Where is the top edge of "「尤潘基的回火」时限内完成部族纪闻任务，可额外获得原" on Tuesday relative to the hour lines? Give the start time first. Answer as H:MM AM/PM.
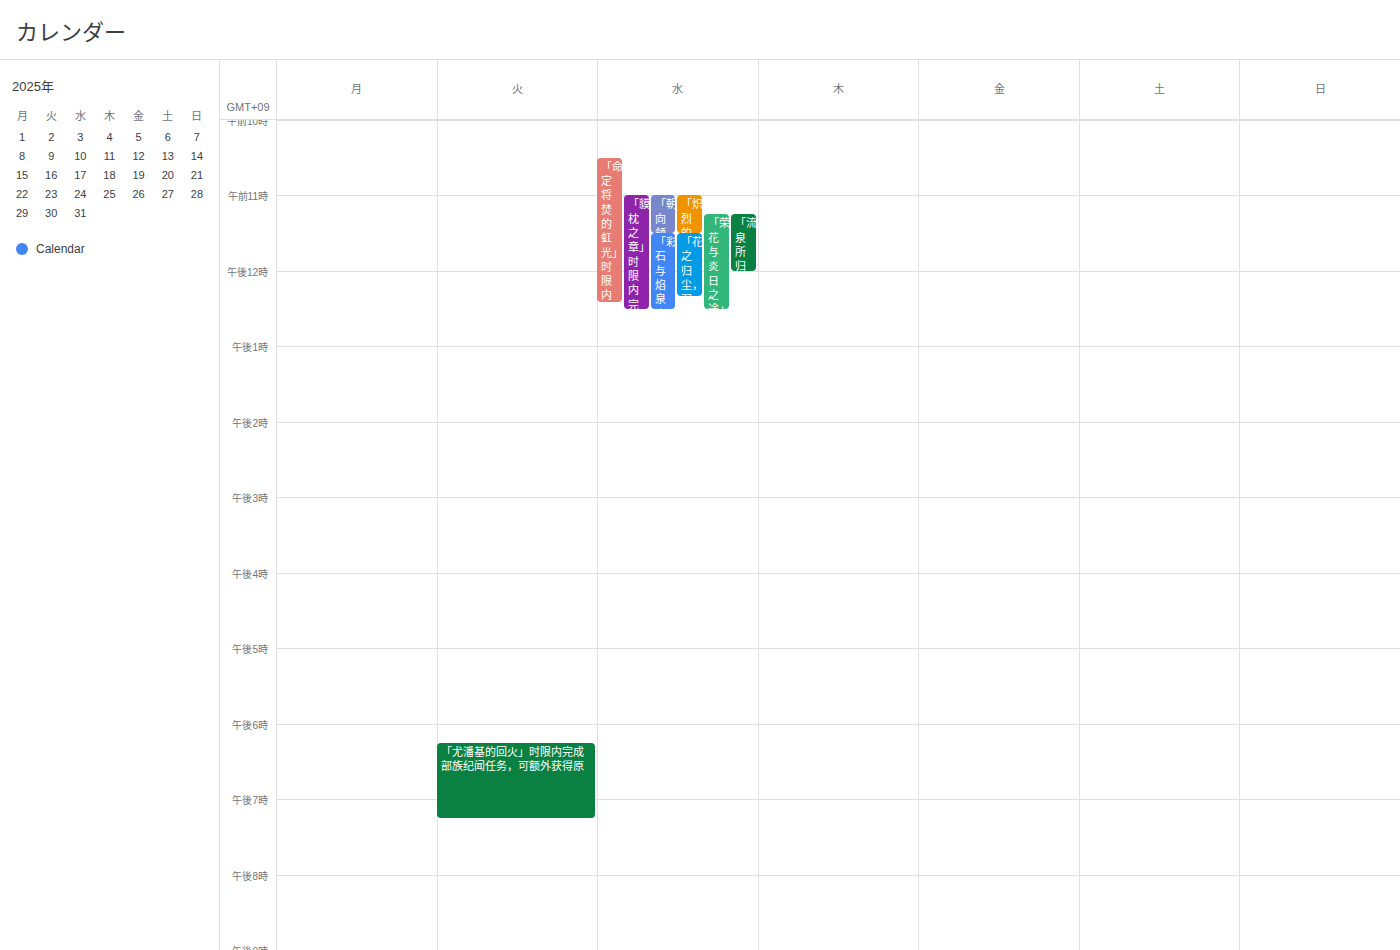
6:15 PM -- neither: a quarter of the way from the 6 PM line to the 7 PM line.